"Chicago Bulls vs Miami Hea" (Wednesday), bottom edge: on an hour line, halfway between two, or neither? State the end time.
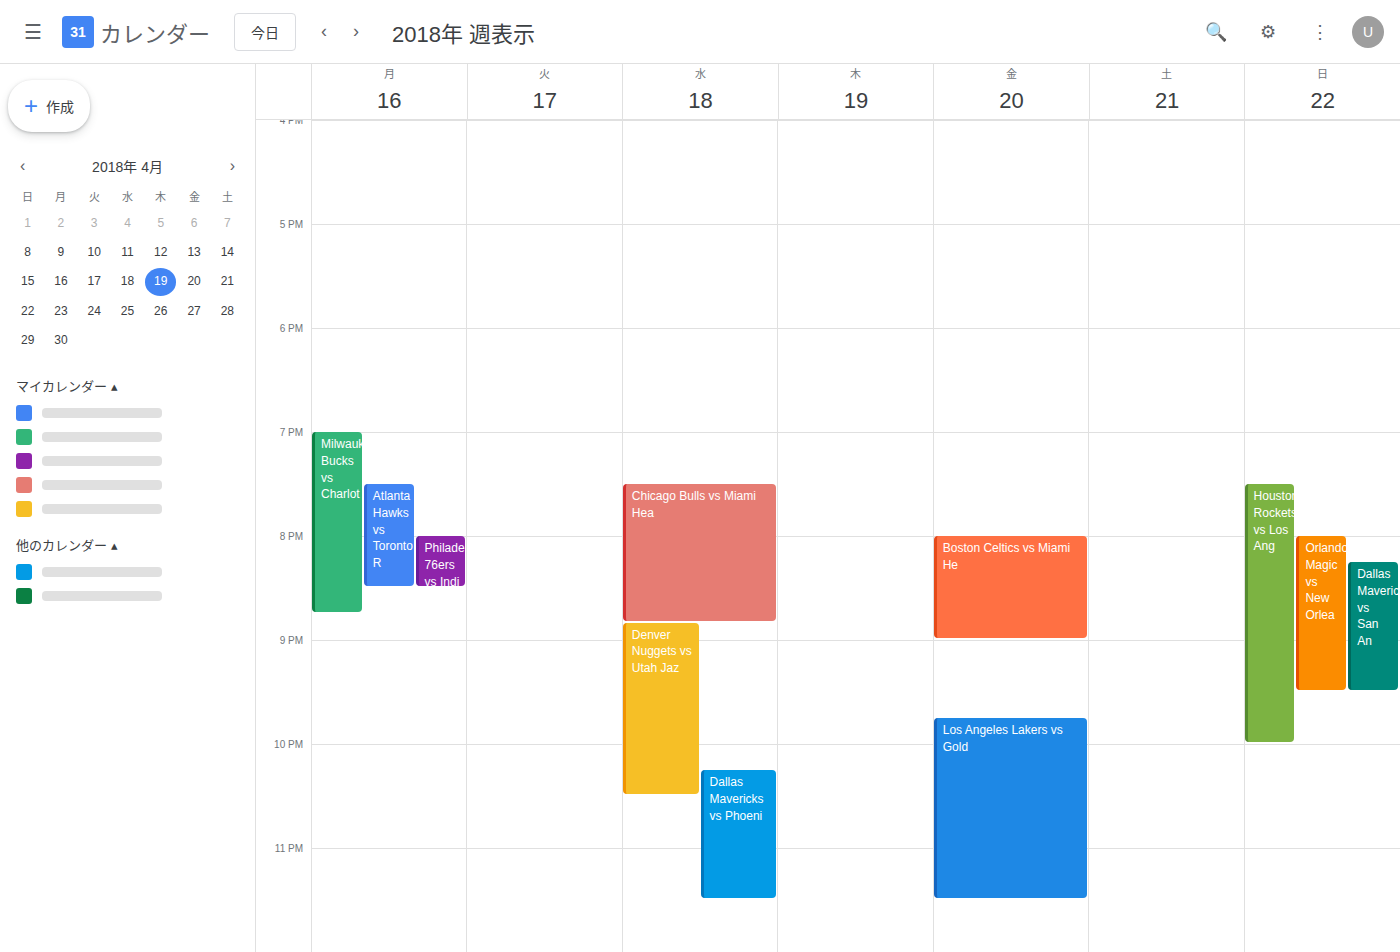
8:50 PM -- neither: 50 minutes below the 8 PM line and 10 minutes above the 9 PM line.